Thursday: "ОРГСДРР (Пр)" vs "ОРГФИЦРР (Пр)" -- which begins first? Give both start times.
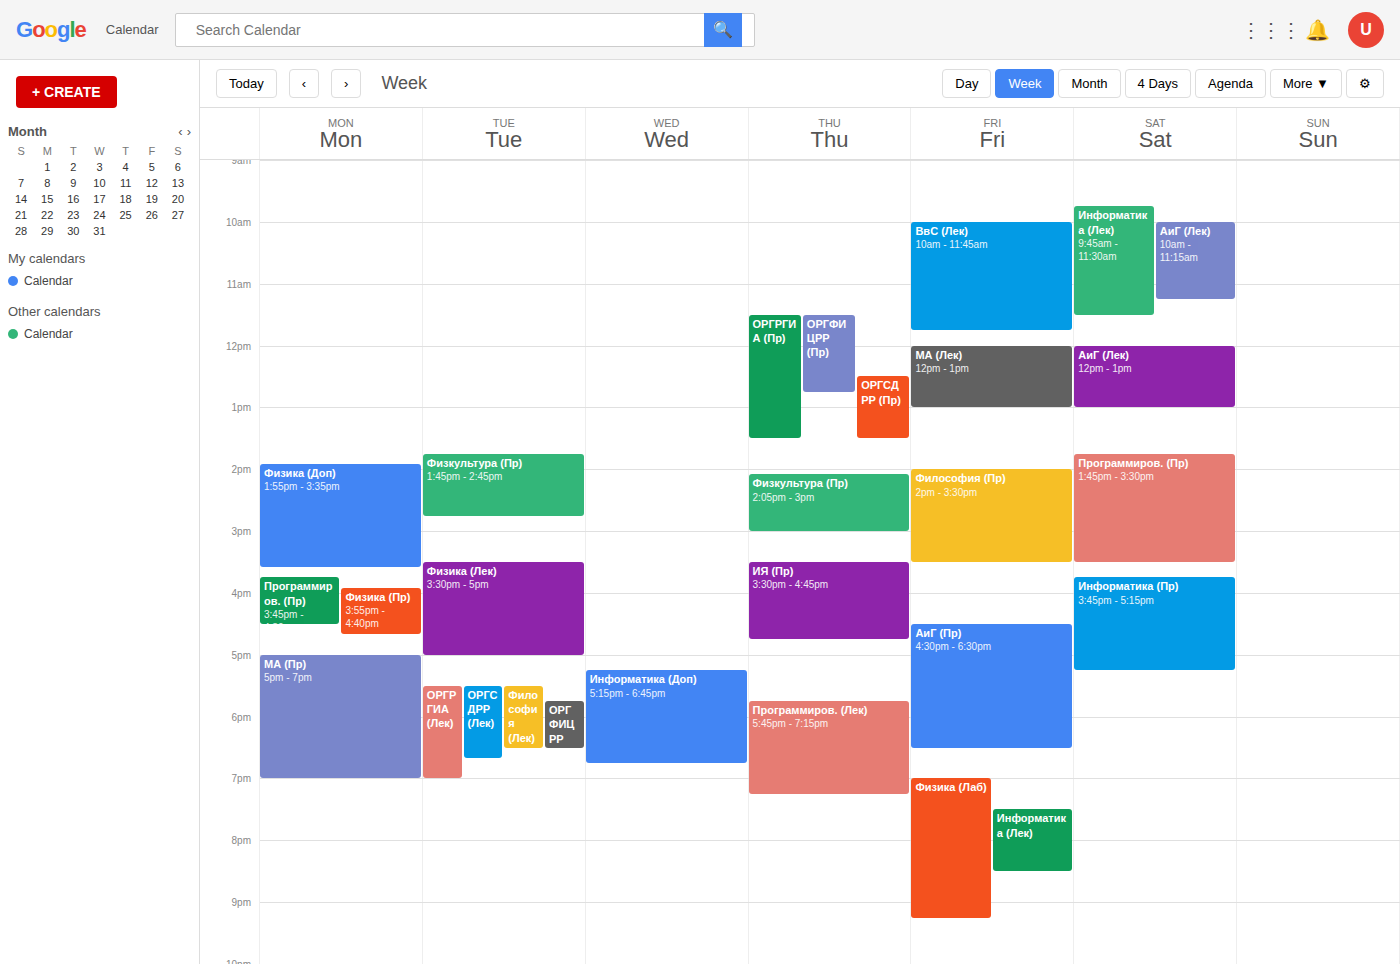
"ОРГФИЦРР (Пр)" 11:30 AM; "ОРГСДРР (Пр)" 12:30 PM.